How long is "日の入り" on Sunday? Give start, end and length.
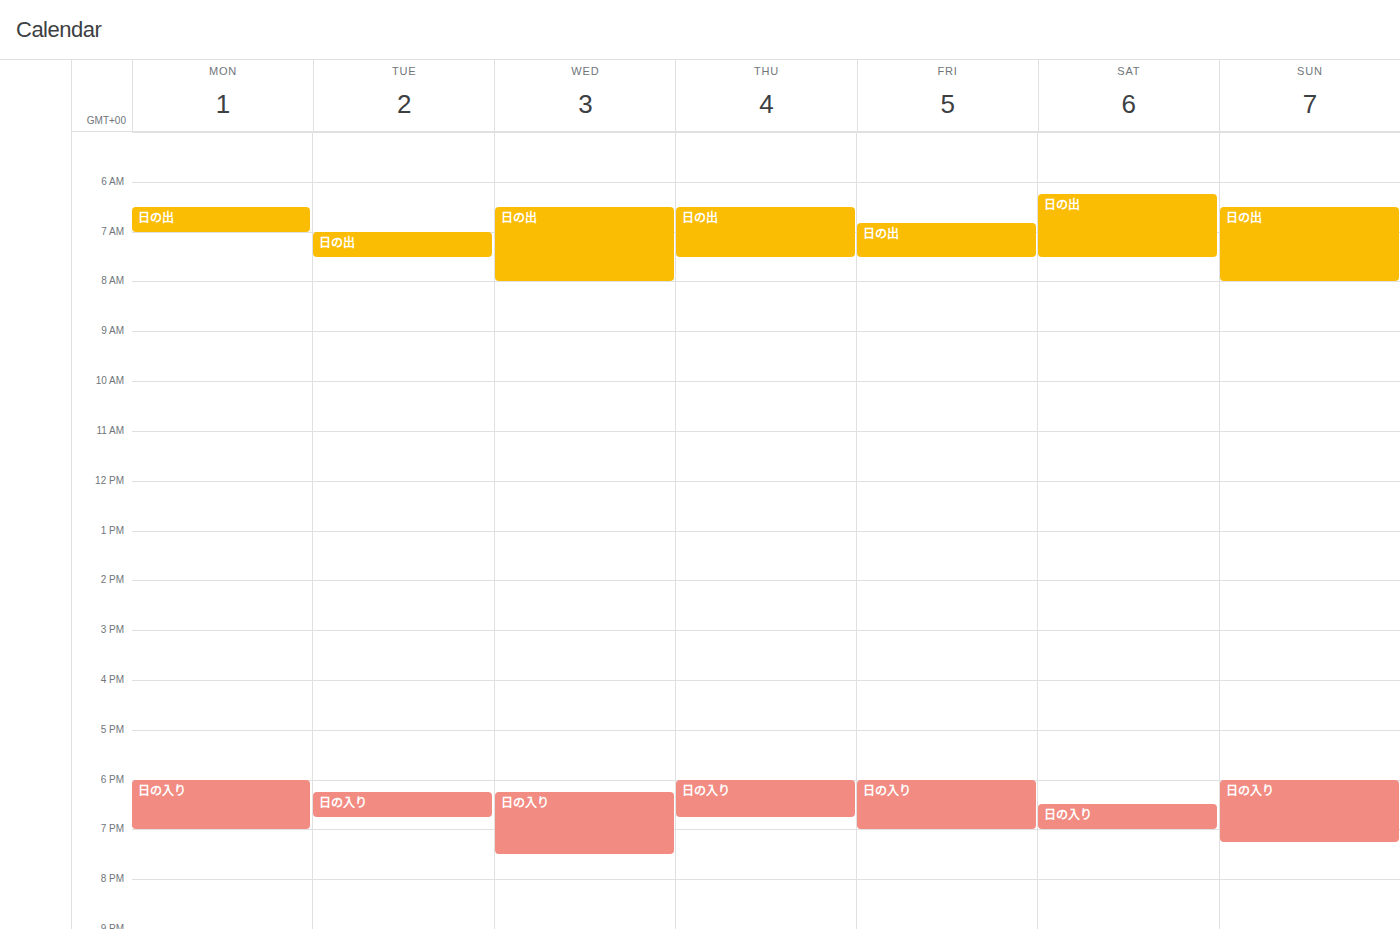
6:00 PM to 7:15 PM, 1 hour 15 minutes